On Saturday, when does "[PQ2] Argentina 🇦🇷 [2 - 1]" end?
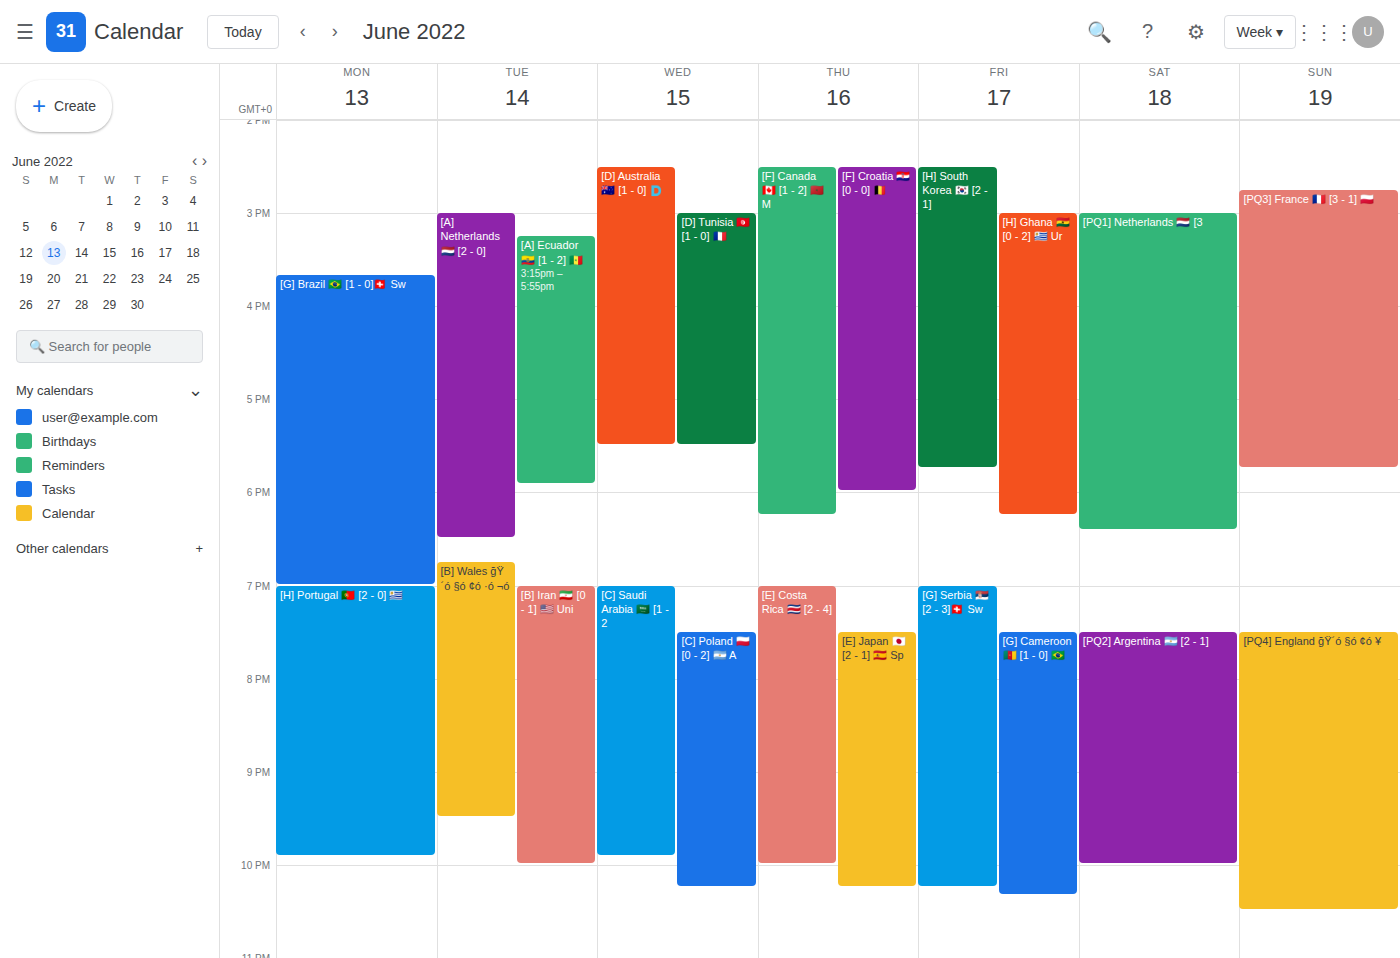
22:00